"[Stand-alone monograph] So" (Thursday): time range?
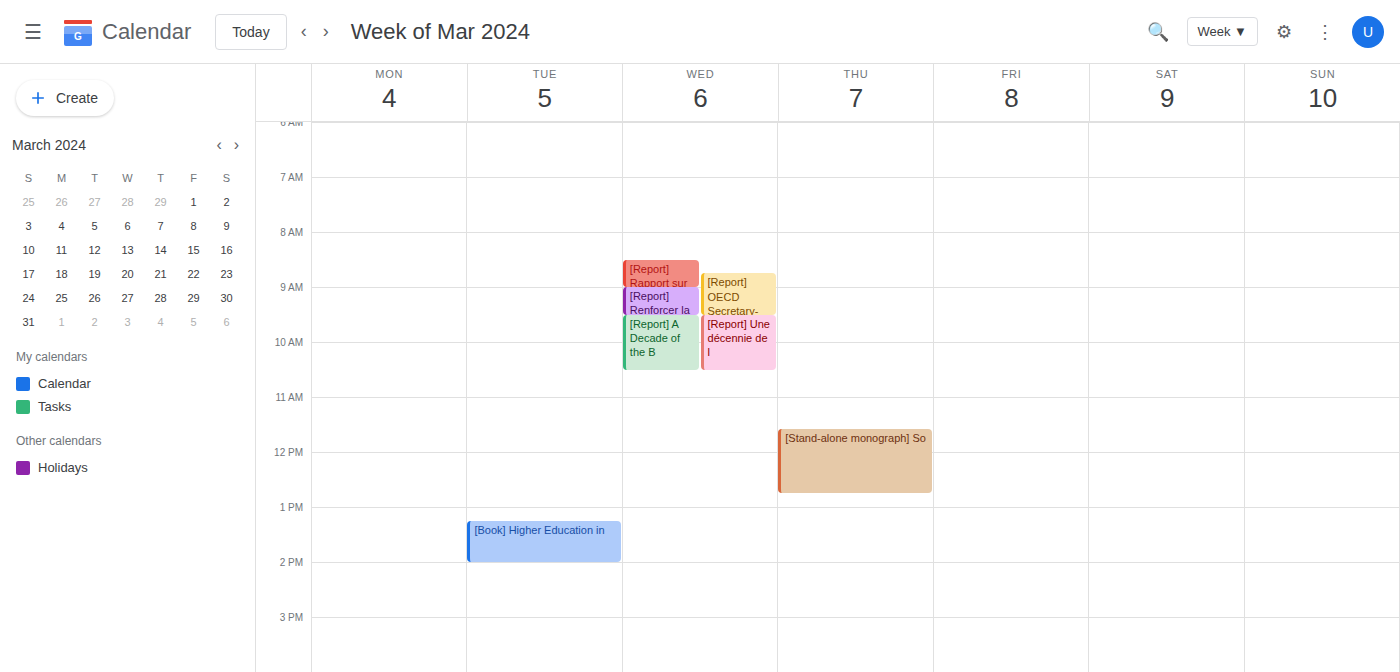
11:35 AM to 12:45 PM